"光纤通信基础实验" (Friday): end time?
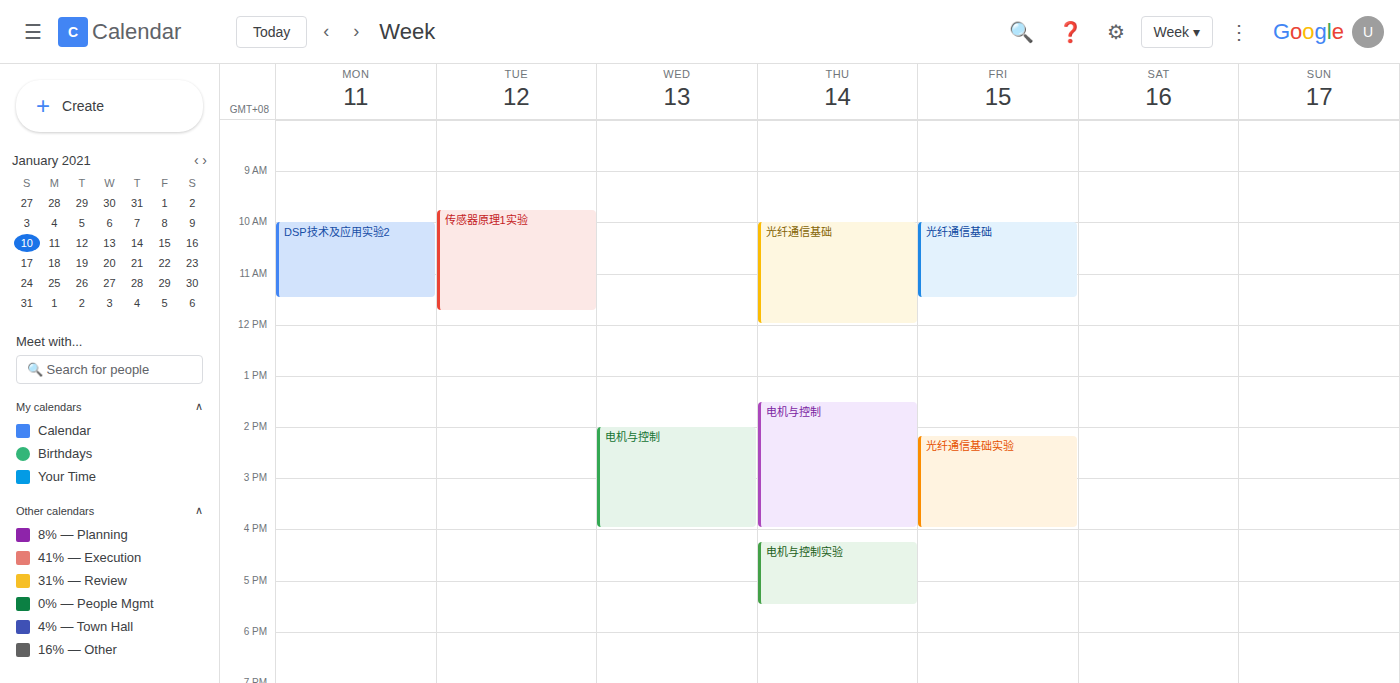
4:00 PM